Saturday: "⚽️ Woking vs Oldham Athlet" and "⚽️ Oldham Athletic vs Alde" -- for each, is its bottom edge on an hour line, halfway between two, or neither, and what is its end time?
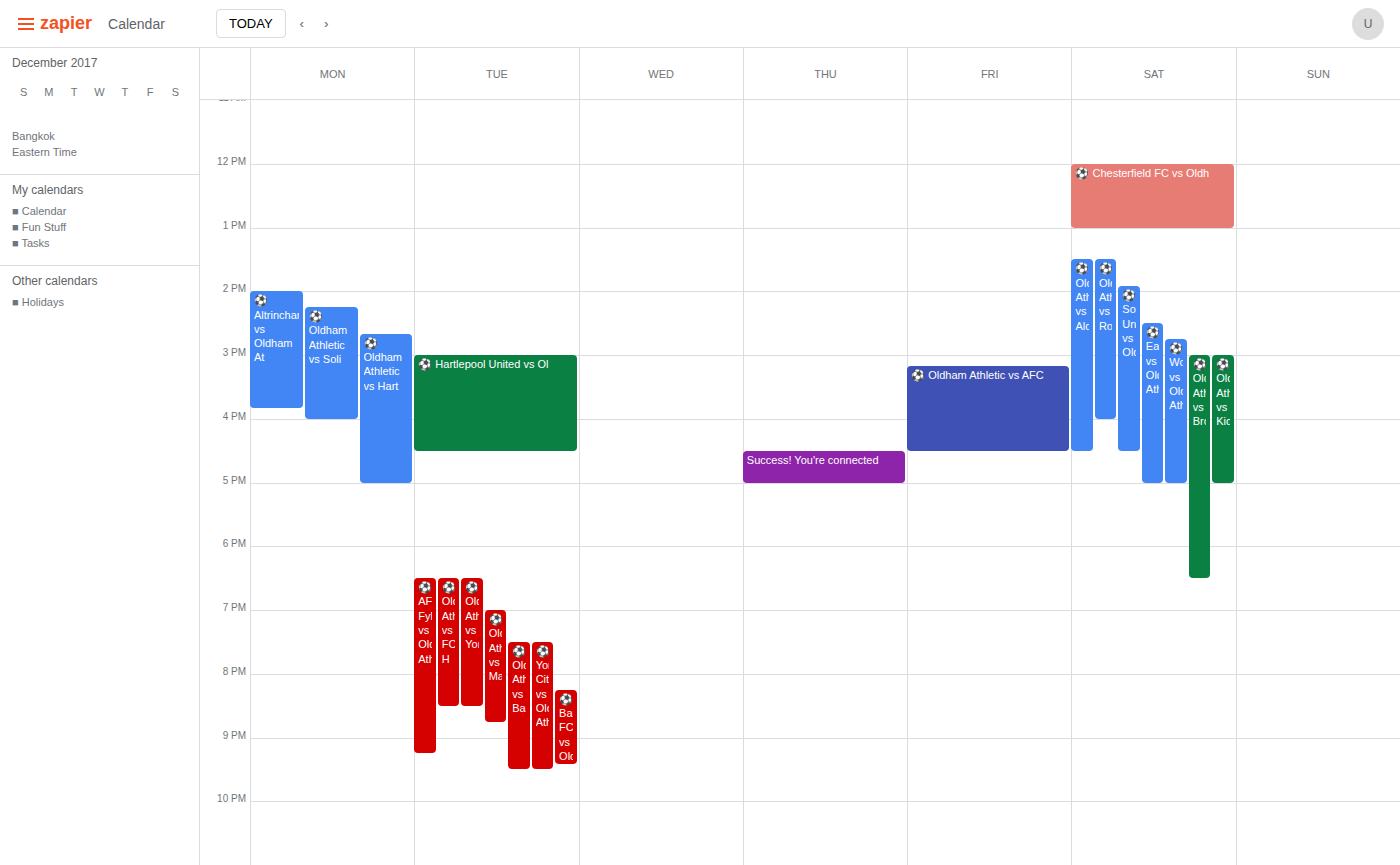
"⚽️ Woking vs Oldham Athlet": 5:00 PM, exactly on the 5 PM line. "⚽️ Oldham Athletic vs Alde": 4:30 PM, halfway between the 4 PM and 5 PM lines.